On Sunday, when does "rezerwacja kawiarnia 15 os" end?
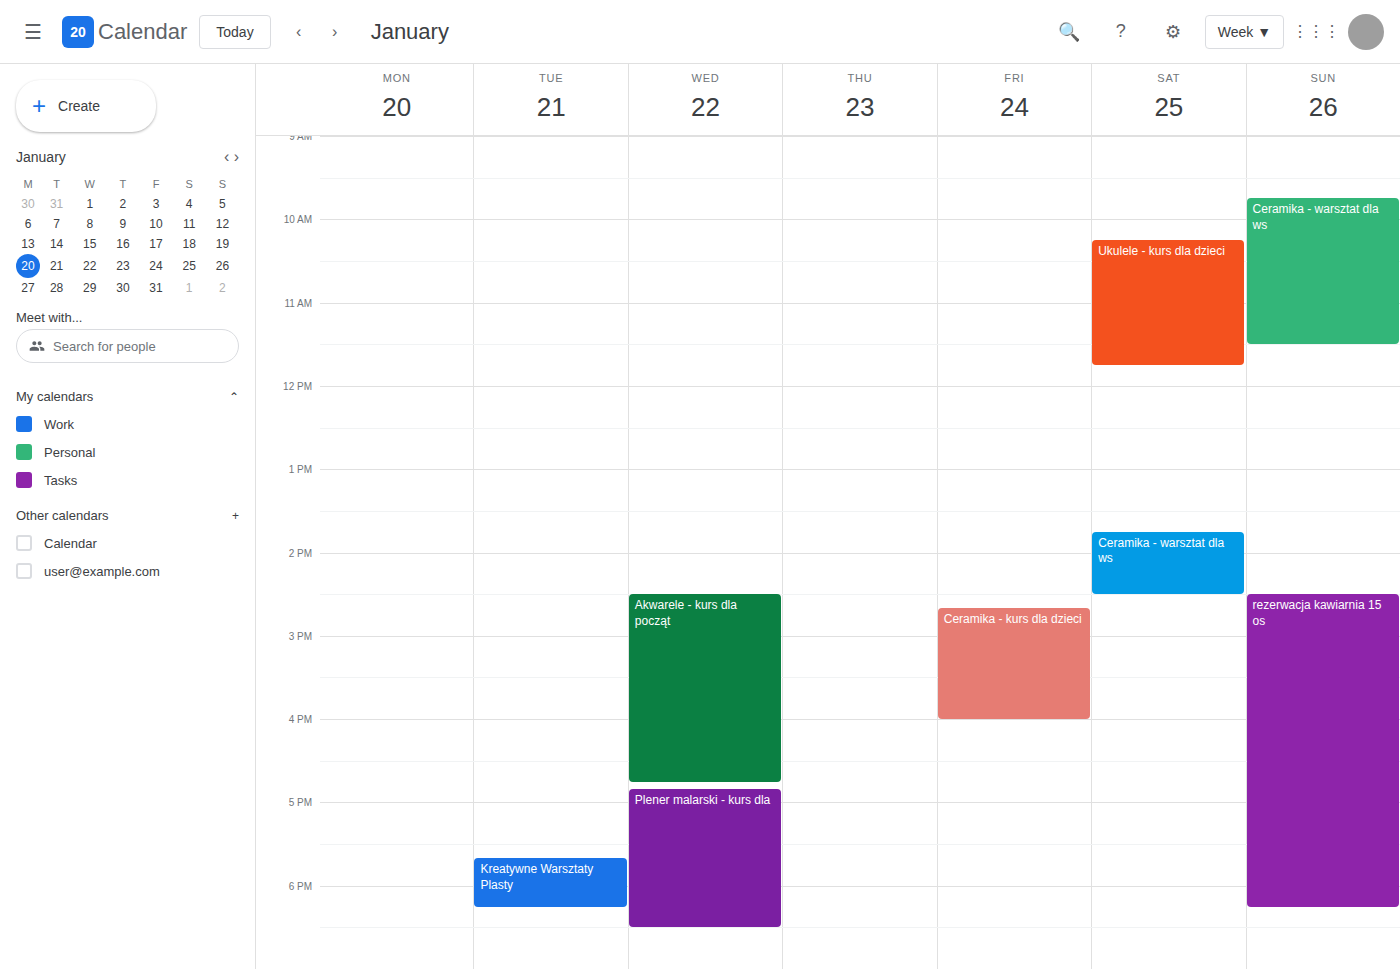
6:15 PM